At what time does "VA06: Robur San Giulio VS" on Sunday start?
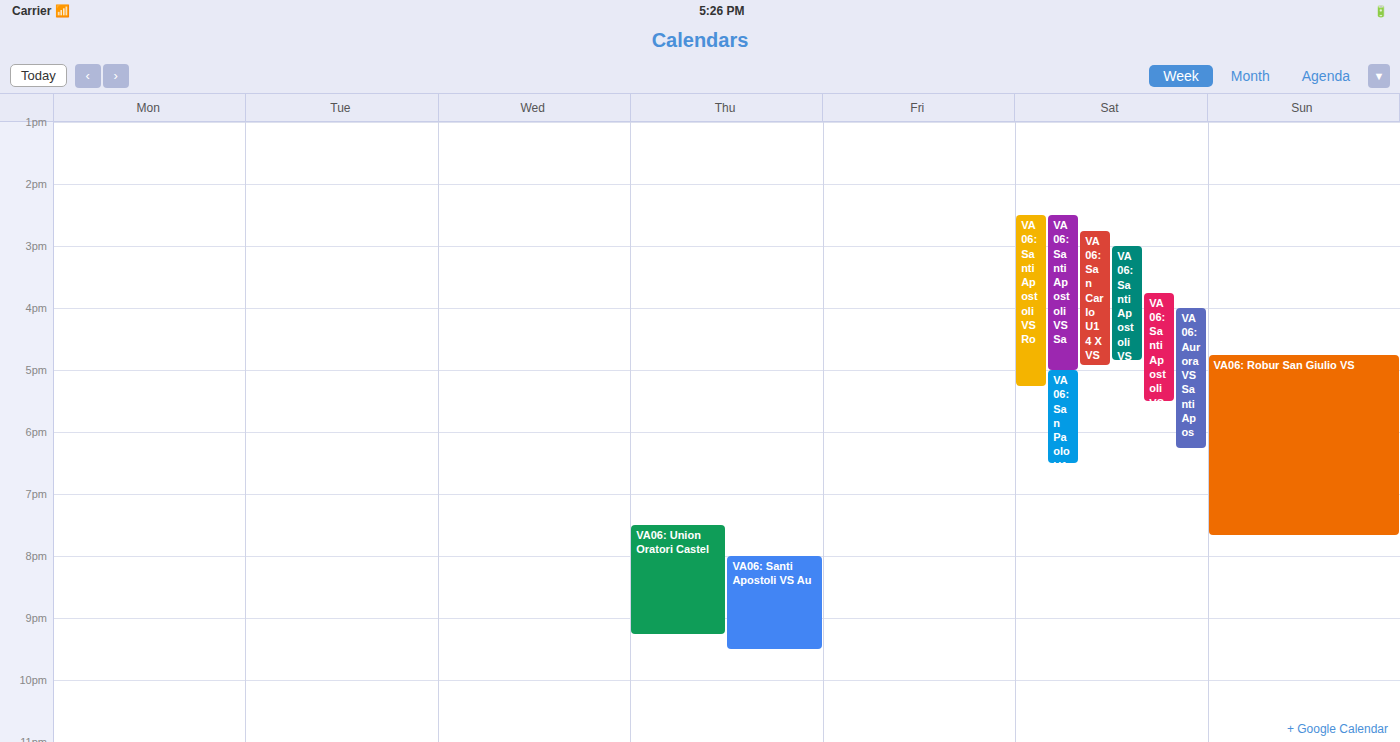
4:45 PM